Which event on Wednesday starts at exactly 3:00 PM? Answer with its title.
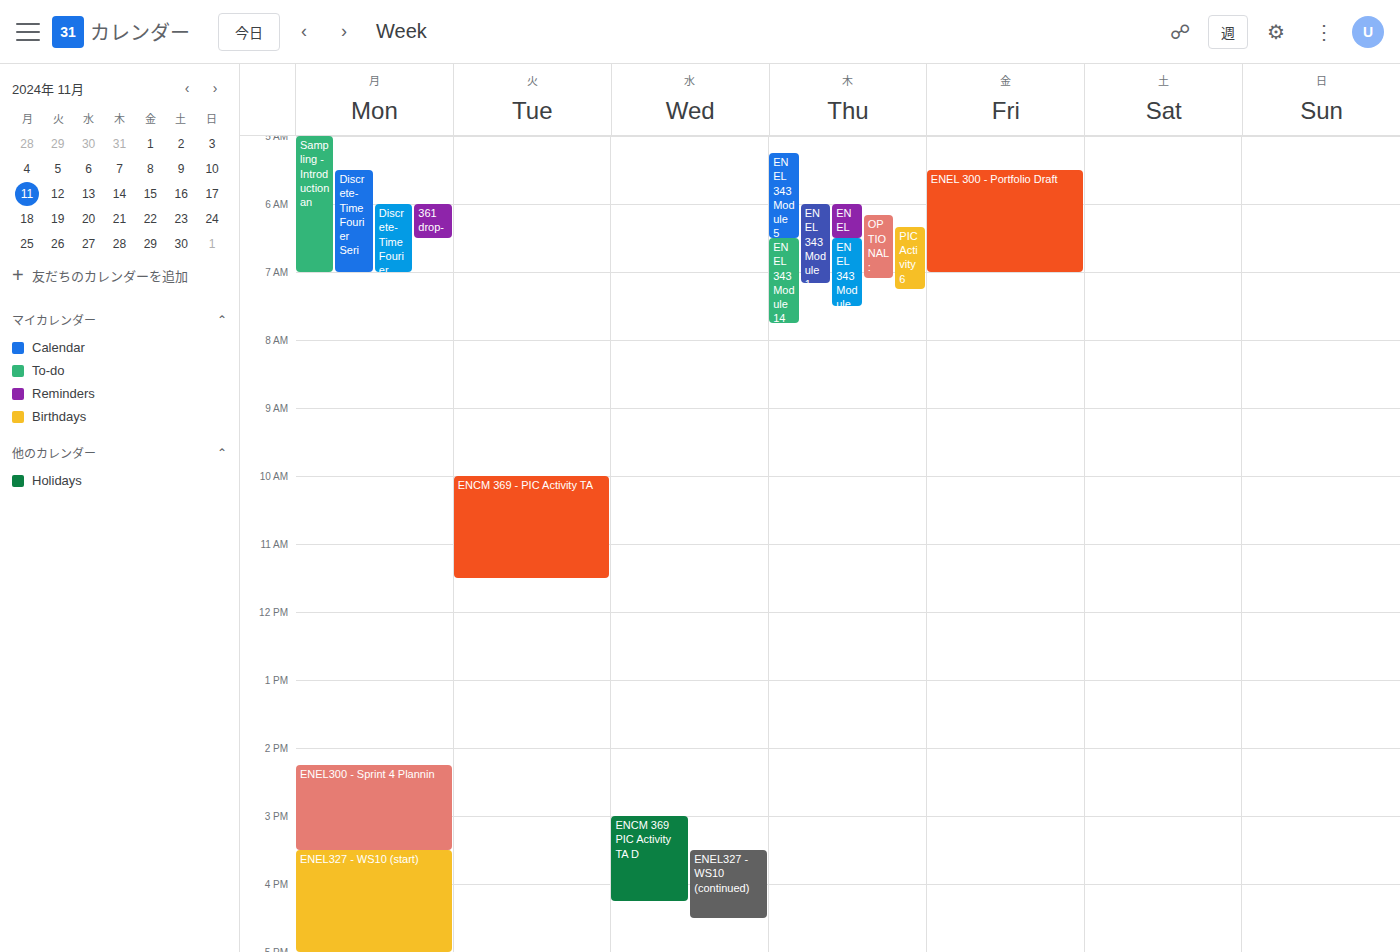
"ENCM 369 PIC Activity TA D"